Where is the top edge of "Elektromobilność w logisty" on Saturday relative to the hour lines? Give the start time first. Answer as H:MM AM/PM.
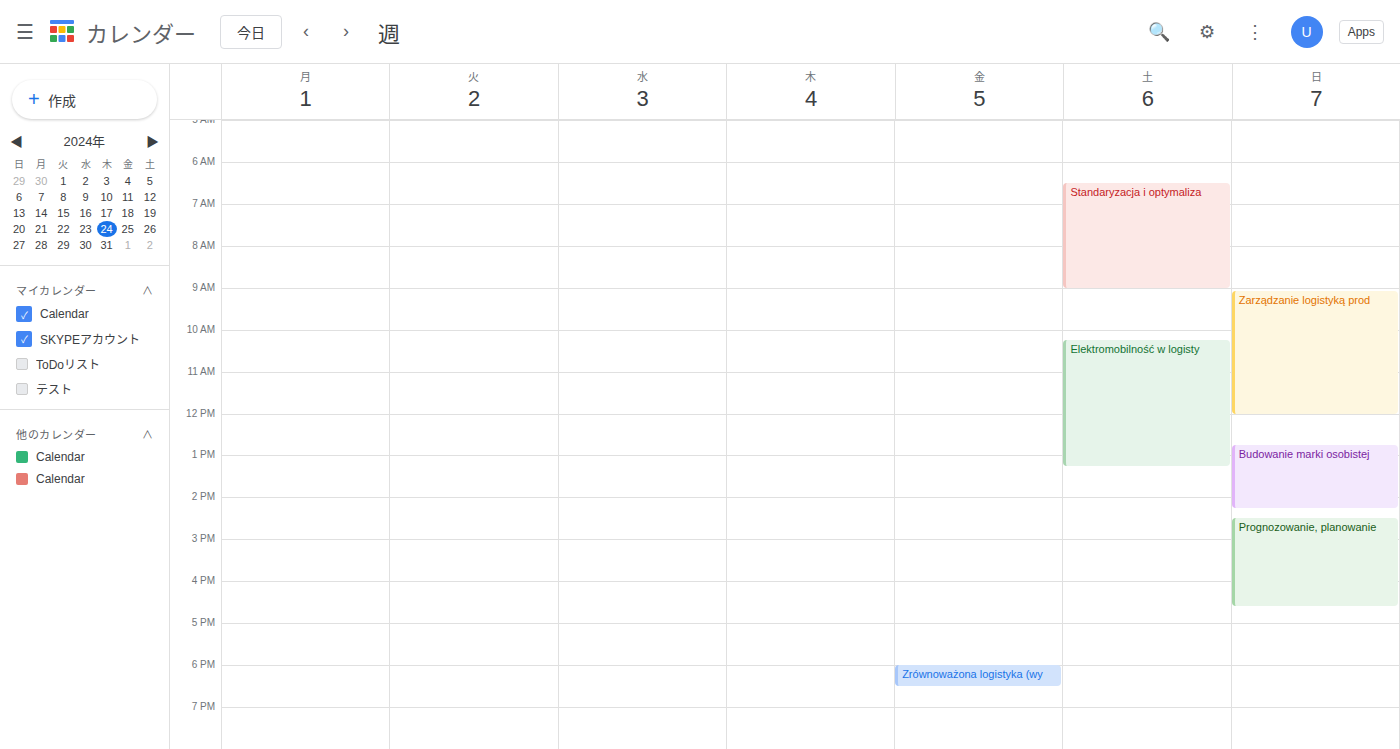
10:15 AM -- neither: a quarter of the way from the 10 AM line to the 11 AM line.